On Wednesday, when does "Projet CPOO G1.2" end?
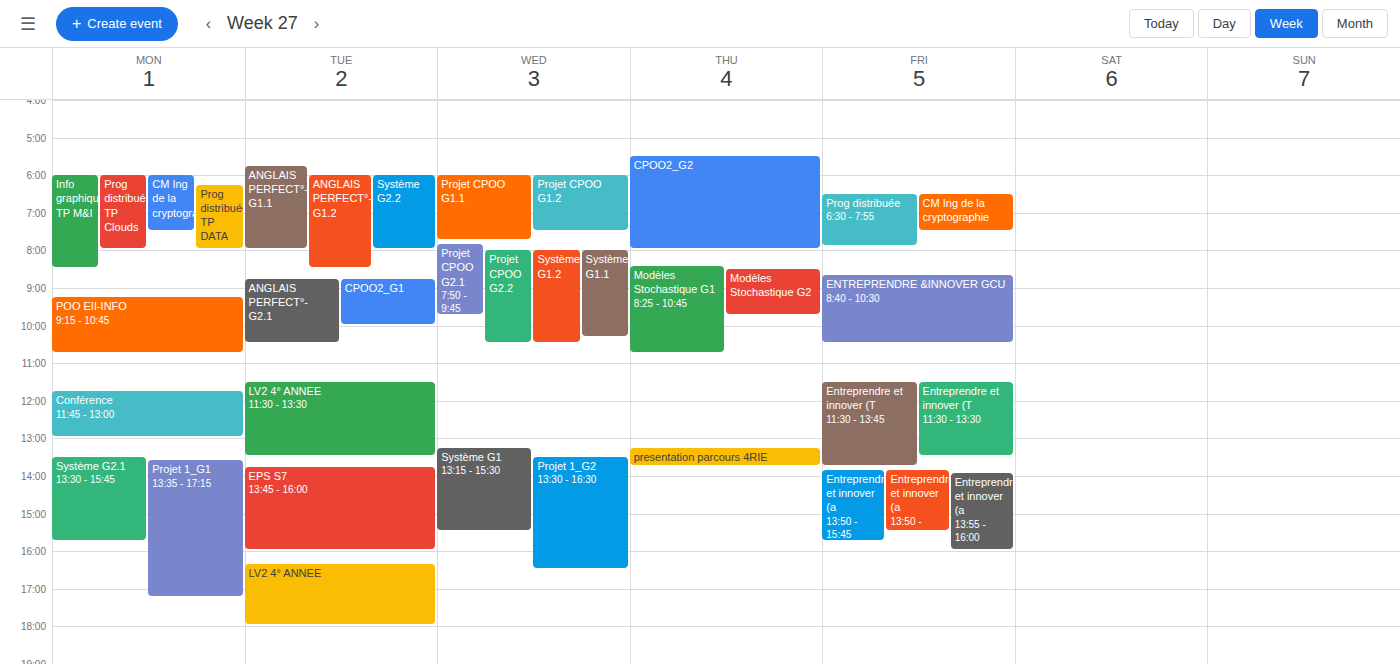
7:30 AM